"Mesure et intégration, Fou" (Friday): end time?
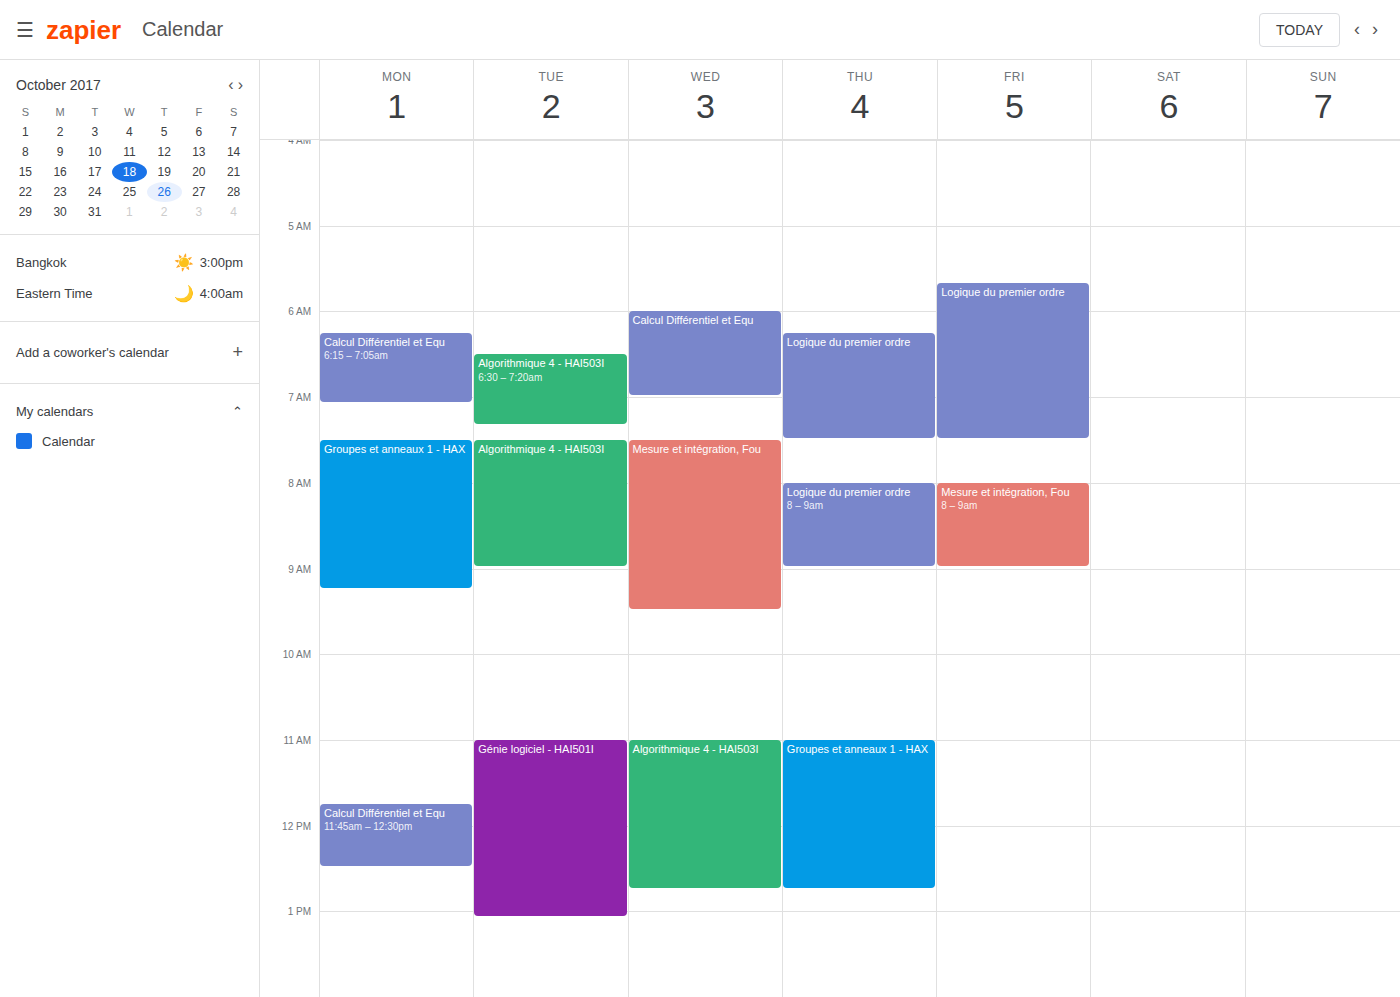
9:00 AM